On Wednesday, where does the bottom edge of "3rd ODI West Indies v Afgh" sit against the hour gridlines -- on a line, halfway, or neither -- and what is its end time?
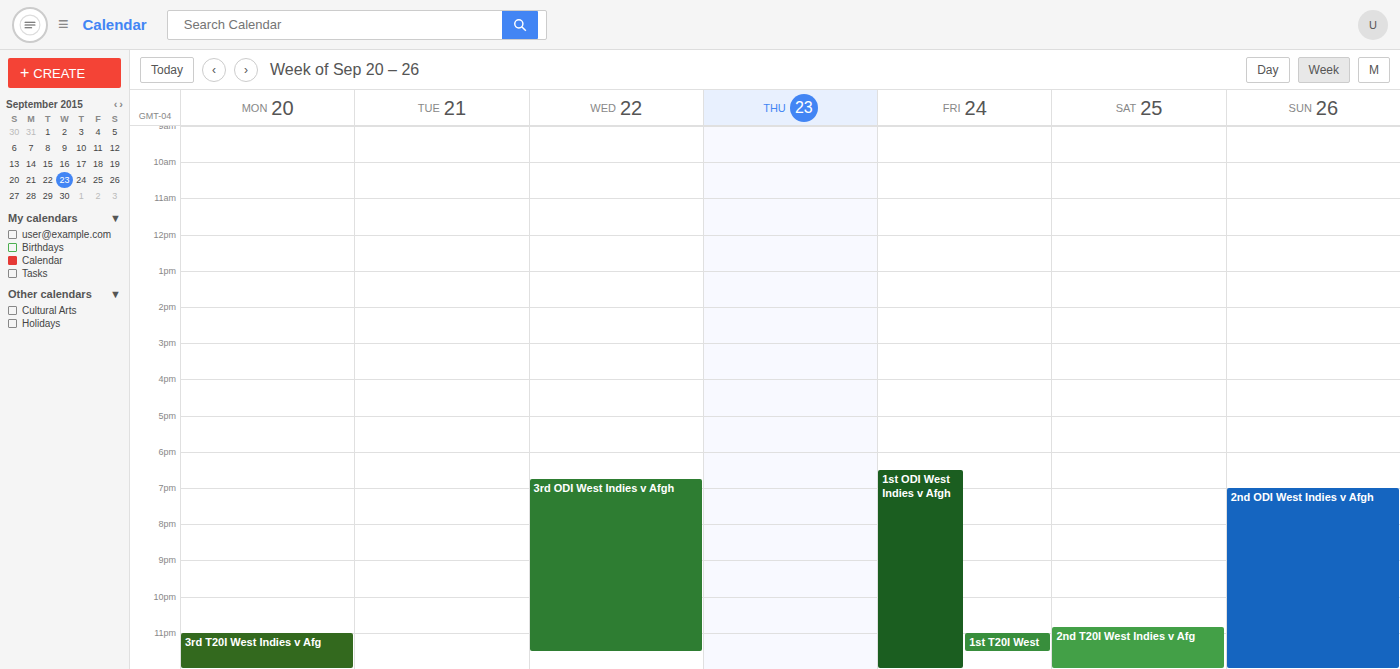
11:30 PM -- halfway between the 11 PM and 12 AM lines.